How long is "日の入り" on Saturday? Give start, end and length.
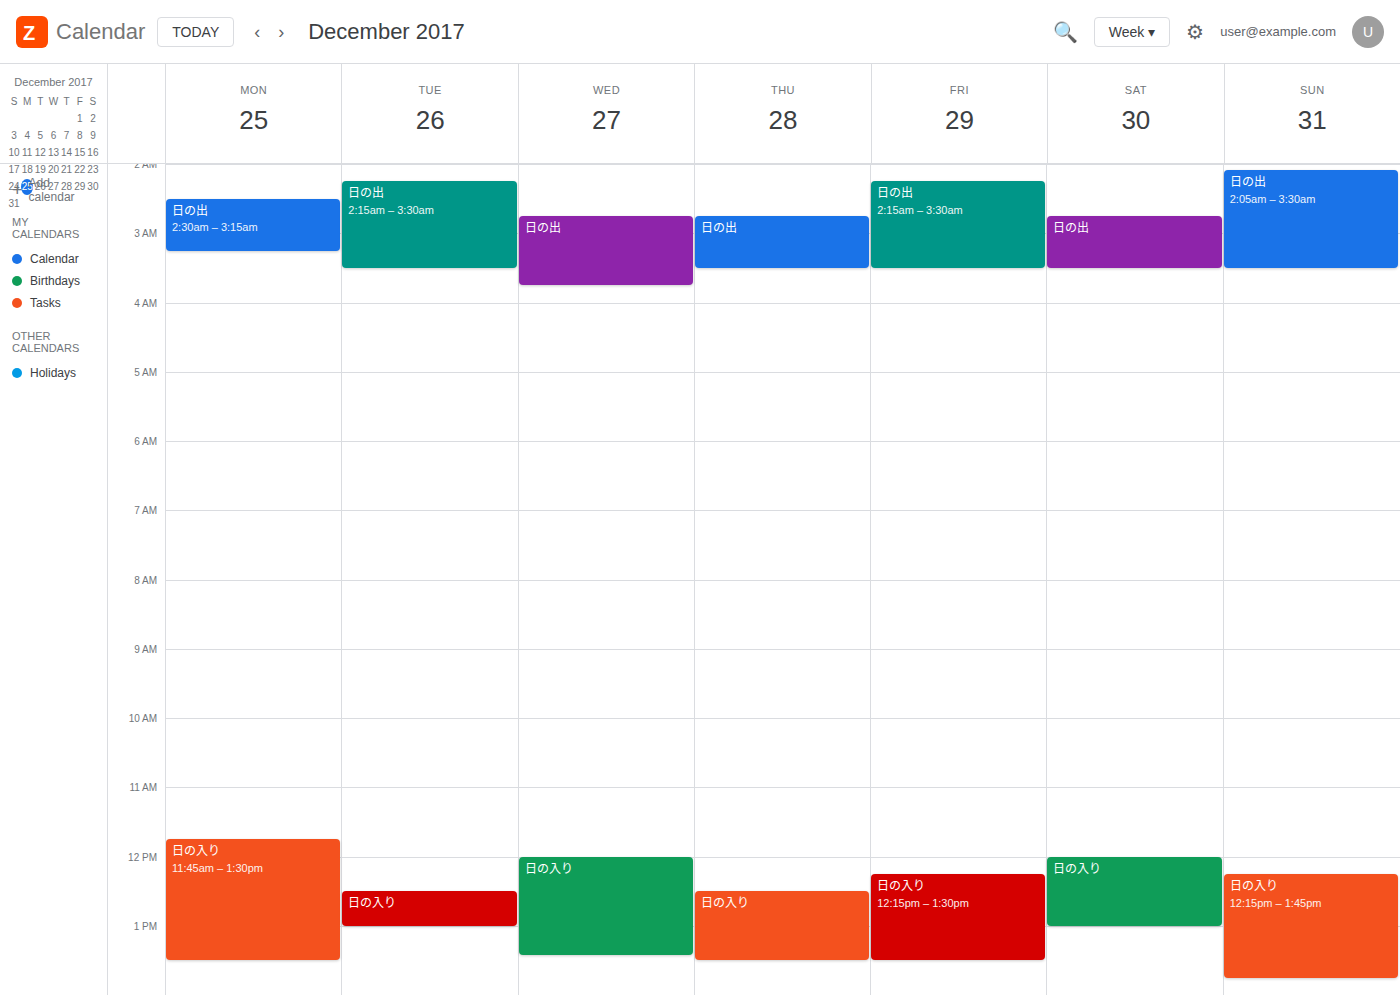
12:00 PM to 1:00 PM, 1 hour